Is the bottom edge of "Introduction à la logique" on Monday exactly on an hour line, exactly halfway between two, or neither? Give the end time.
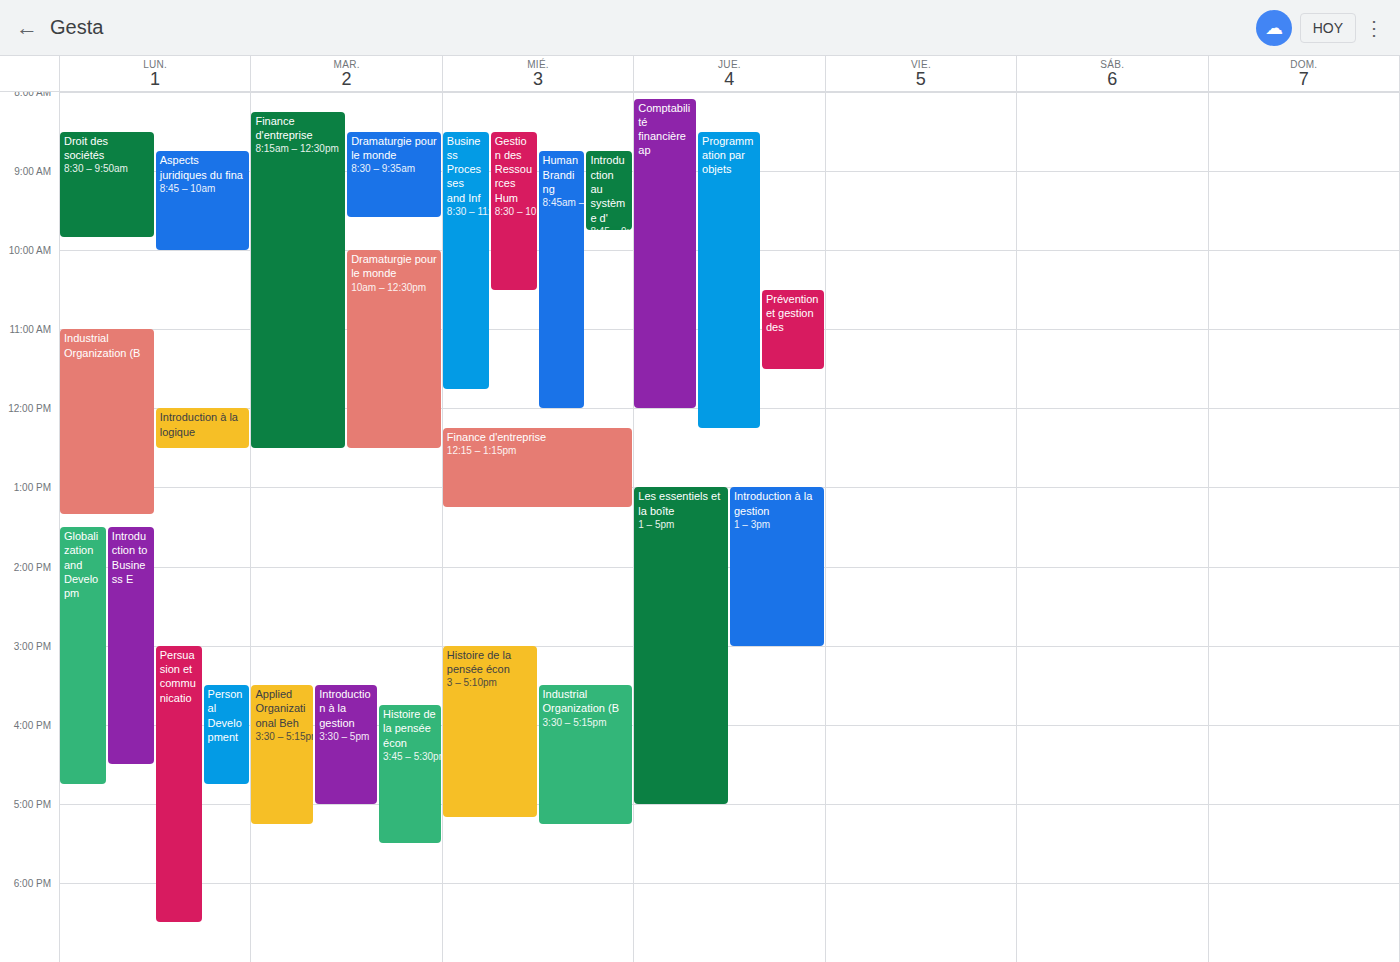
12:30 PM -- halfway between the 12 PM and 1 PM lines.